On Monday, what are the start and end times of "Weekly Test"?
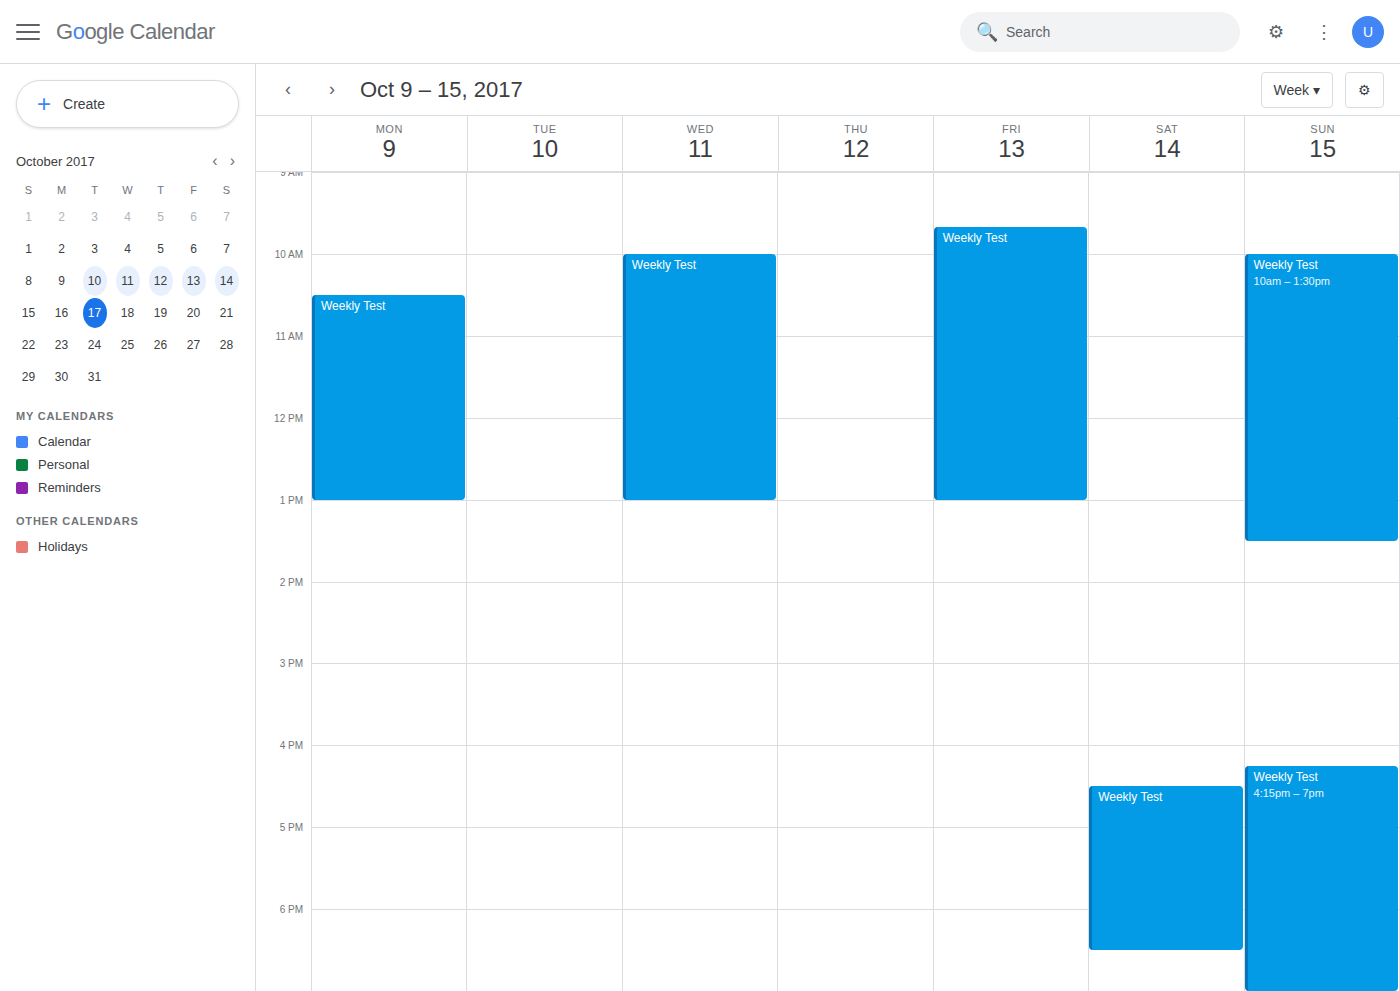
10:30 AM to 1:00 PM